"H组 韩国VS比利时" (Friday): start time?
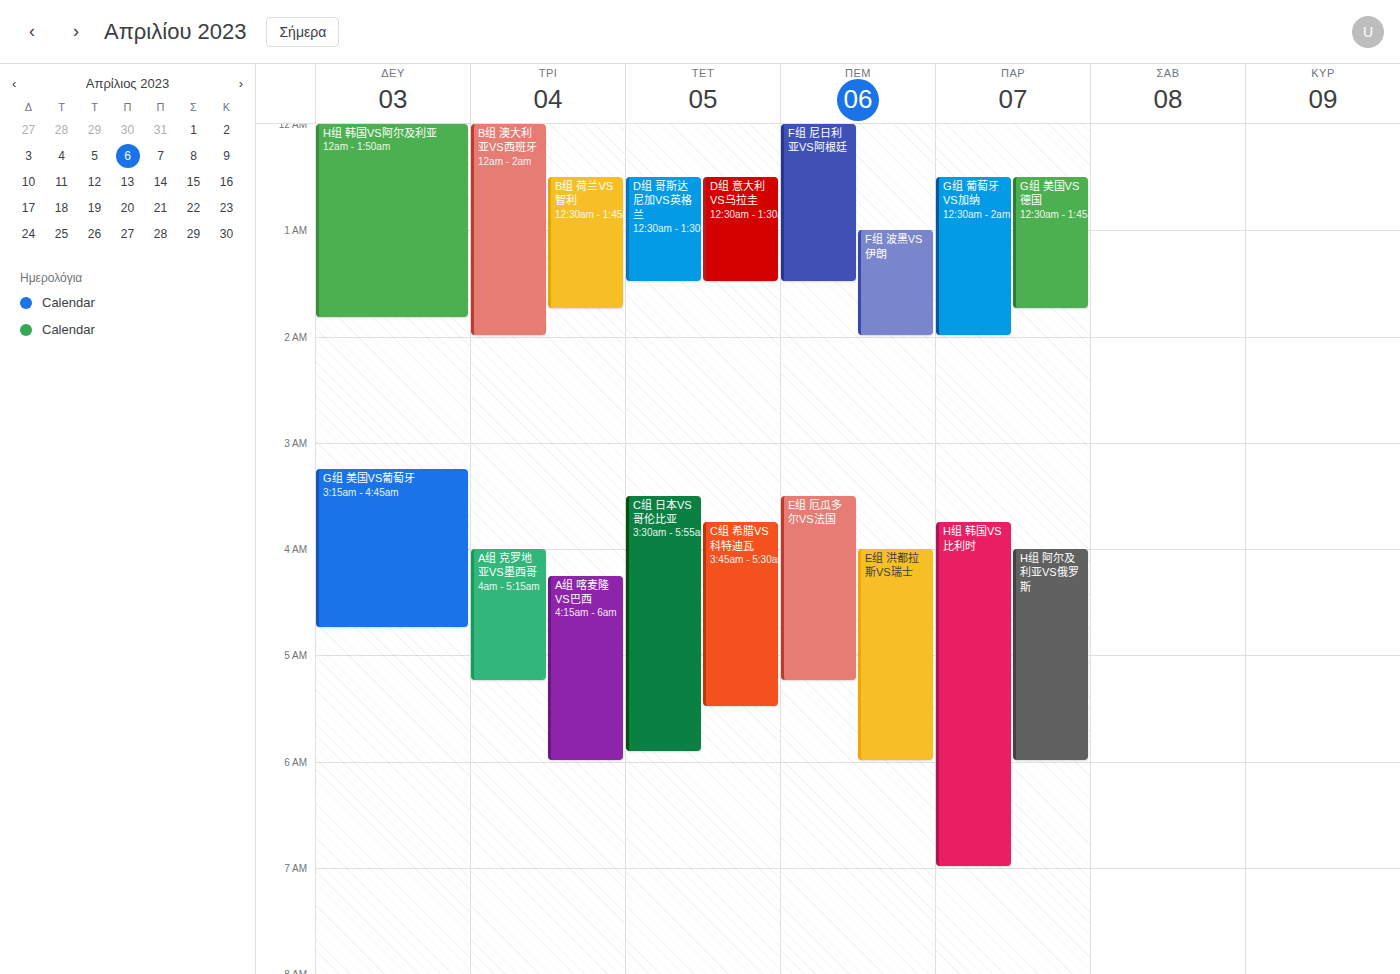
03:45